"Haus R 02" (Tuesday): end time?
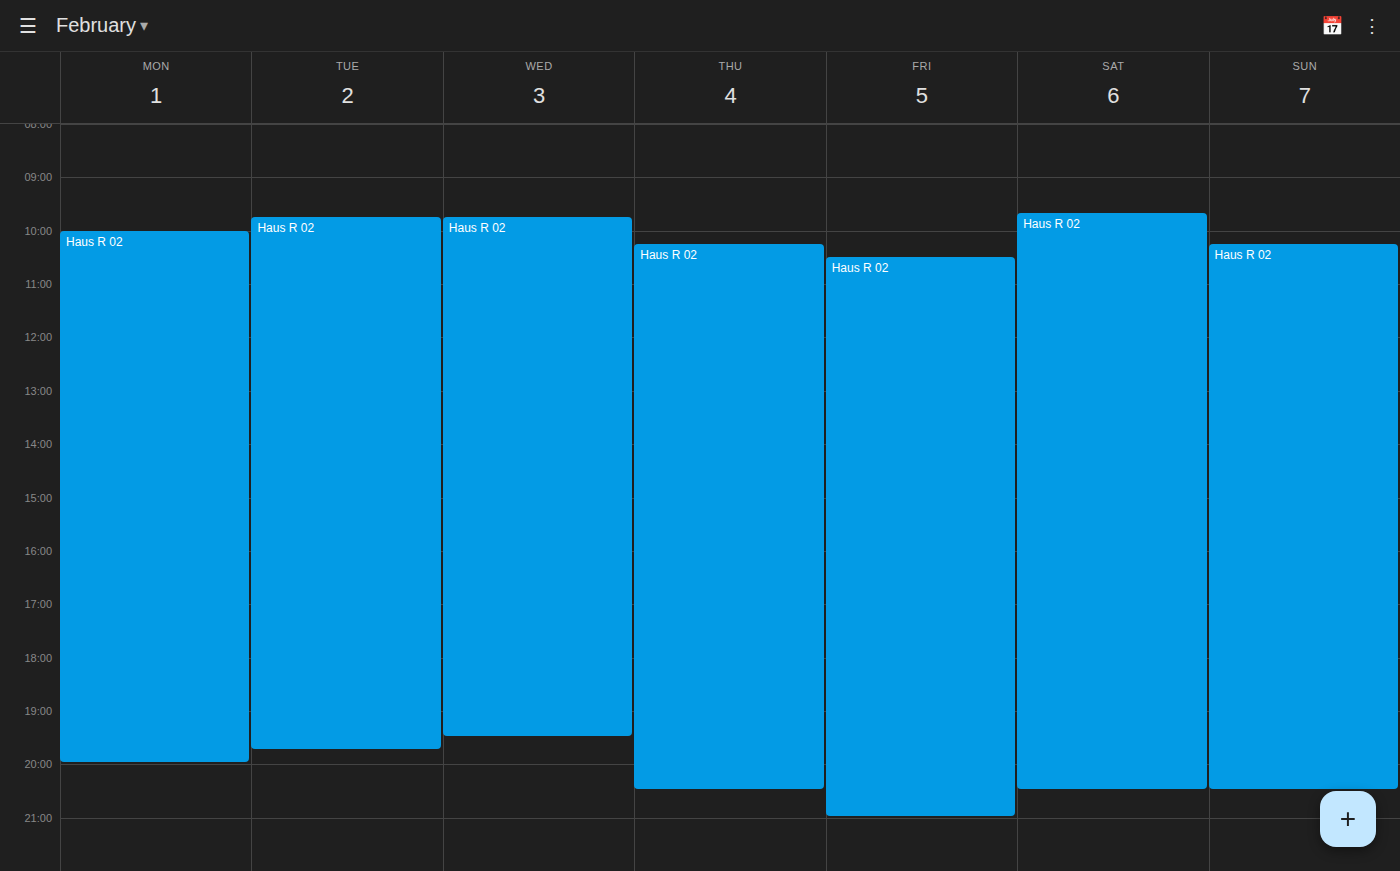
19:45